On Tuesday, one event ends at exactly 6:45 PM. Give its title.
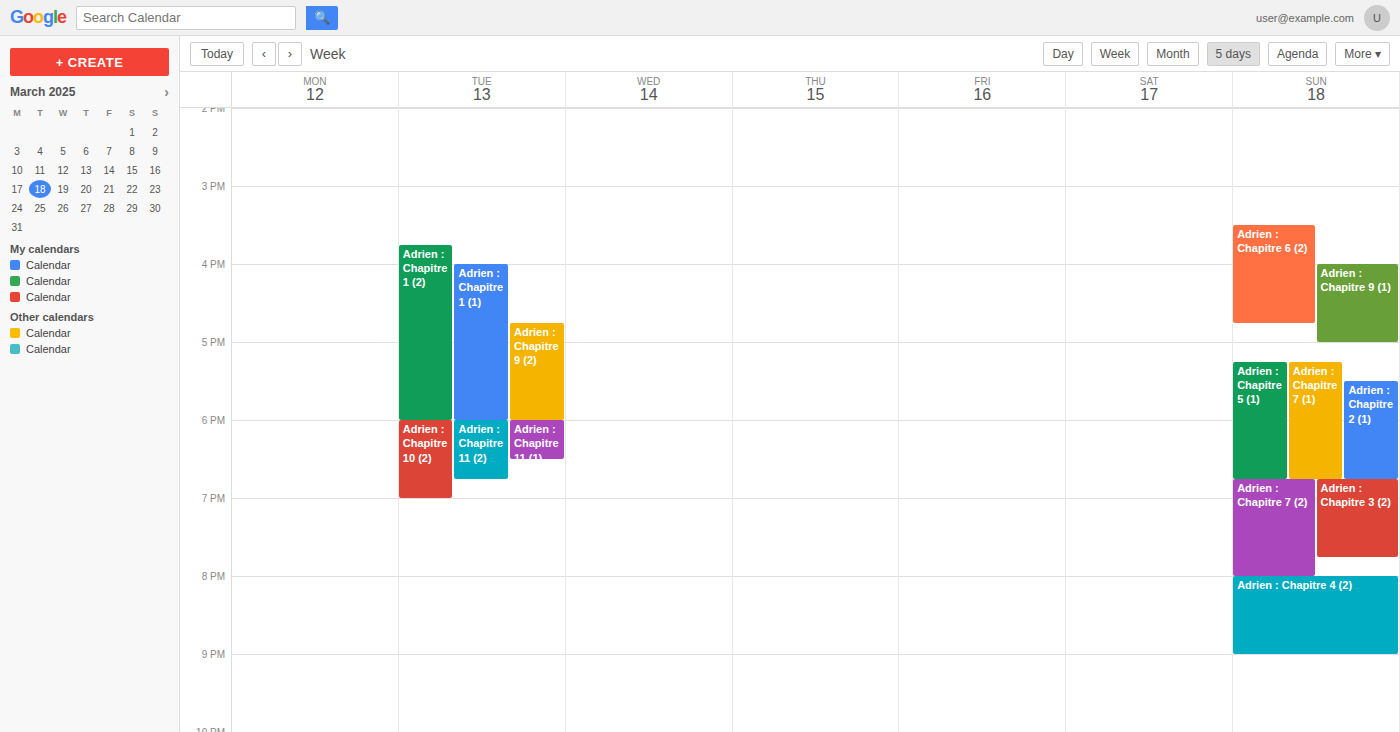
"Adrien : Chapitre 11 (2)"